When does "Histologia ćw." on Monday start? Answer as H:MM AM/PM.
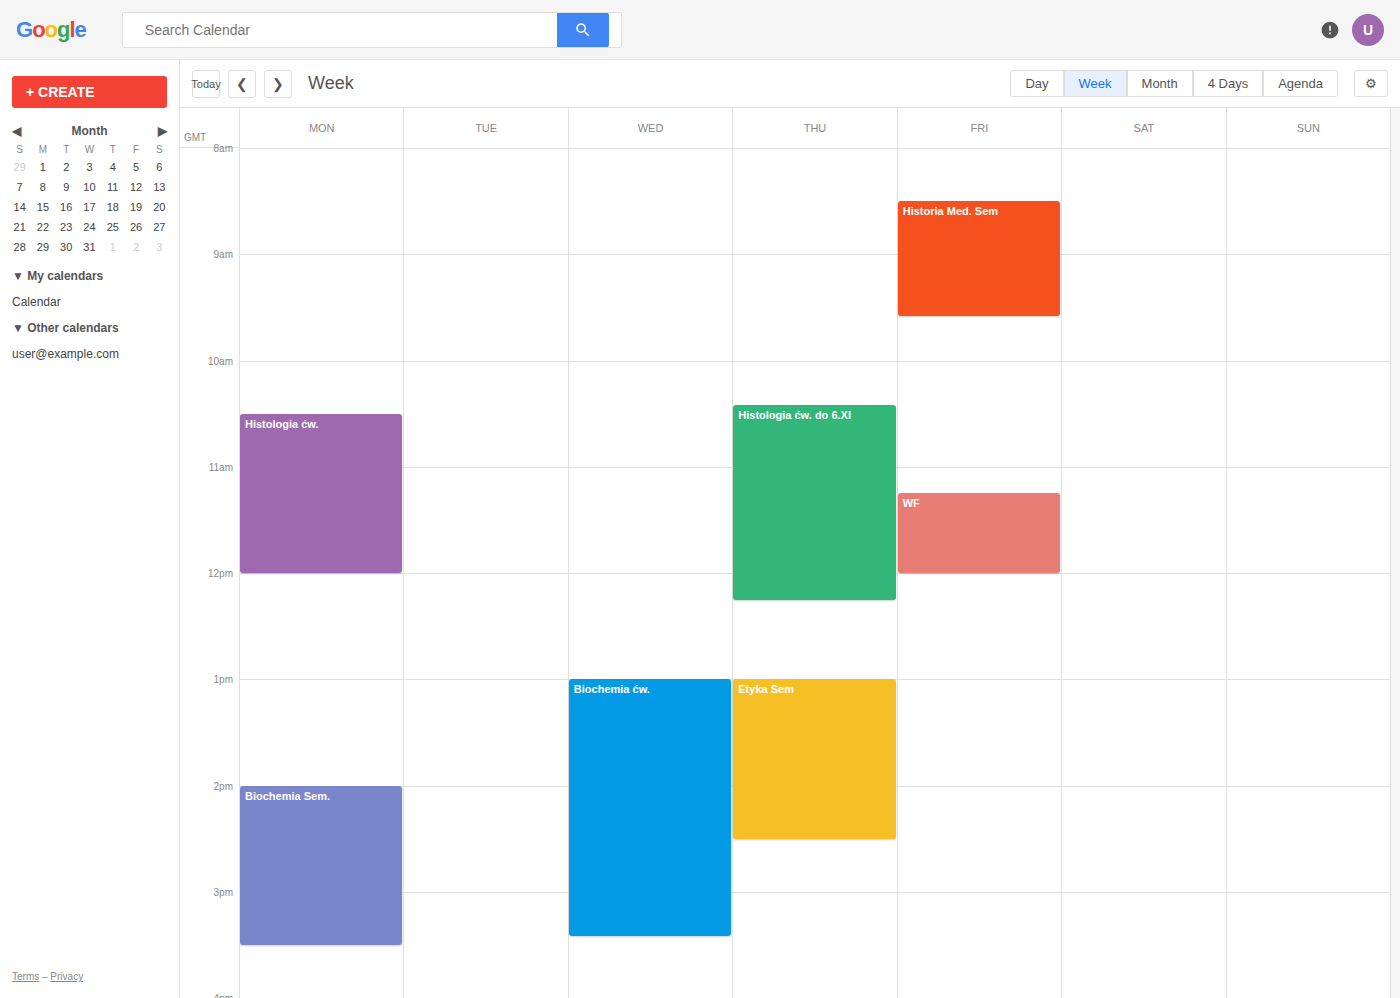
10:30 AM